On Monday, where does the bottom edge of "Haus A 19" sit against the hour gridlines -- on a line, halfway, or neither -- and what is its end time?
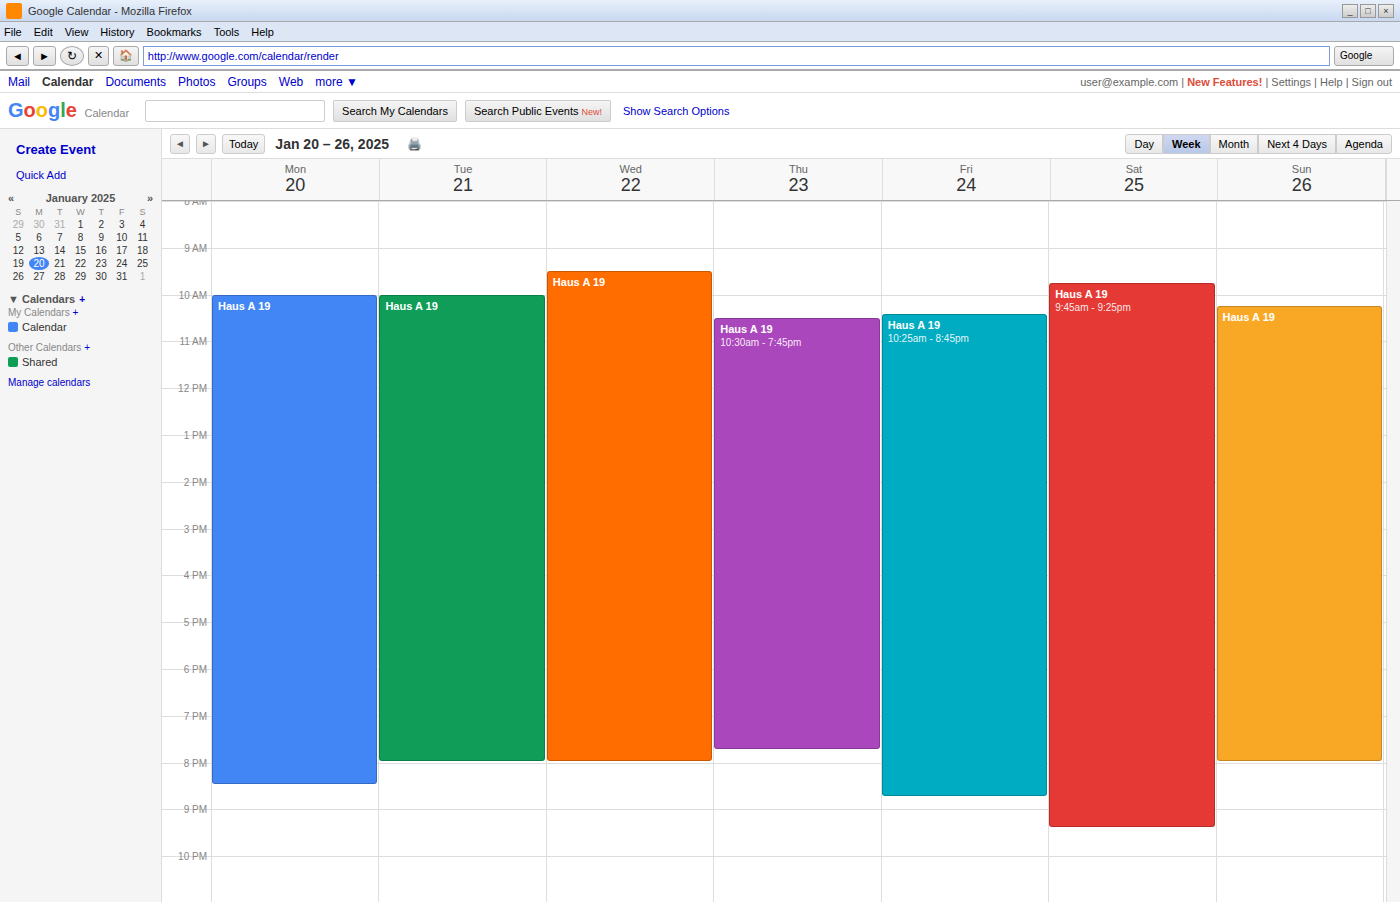
8:30 PM -- halfway between the 8 PM and 9 PM lines.